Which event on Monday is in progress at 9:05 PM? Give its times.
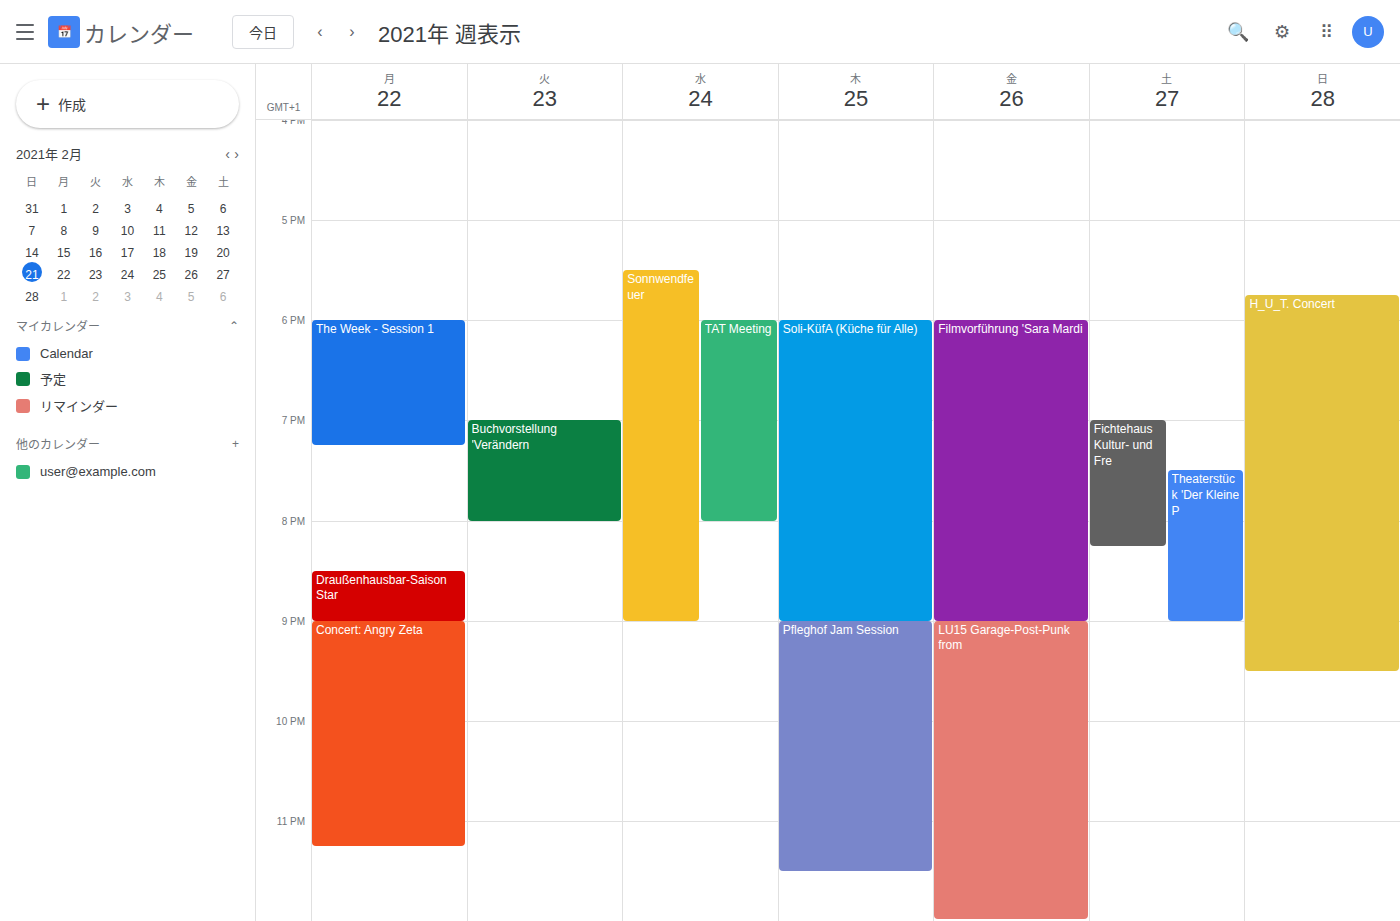
"Concert: Angry Zeta", 9:00 PM to 11:15 PM